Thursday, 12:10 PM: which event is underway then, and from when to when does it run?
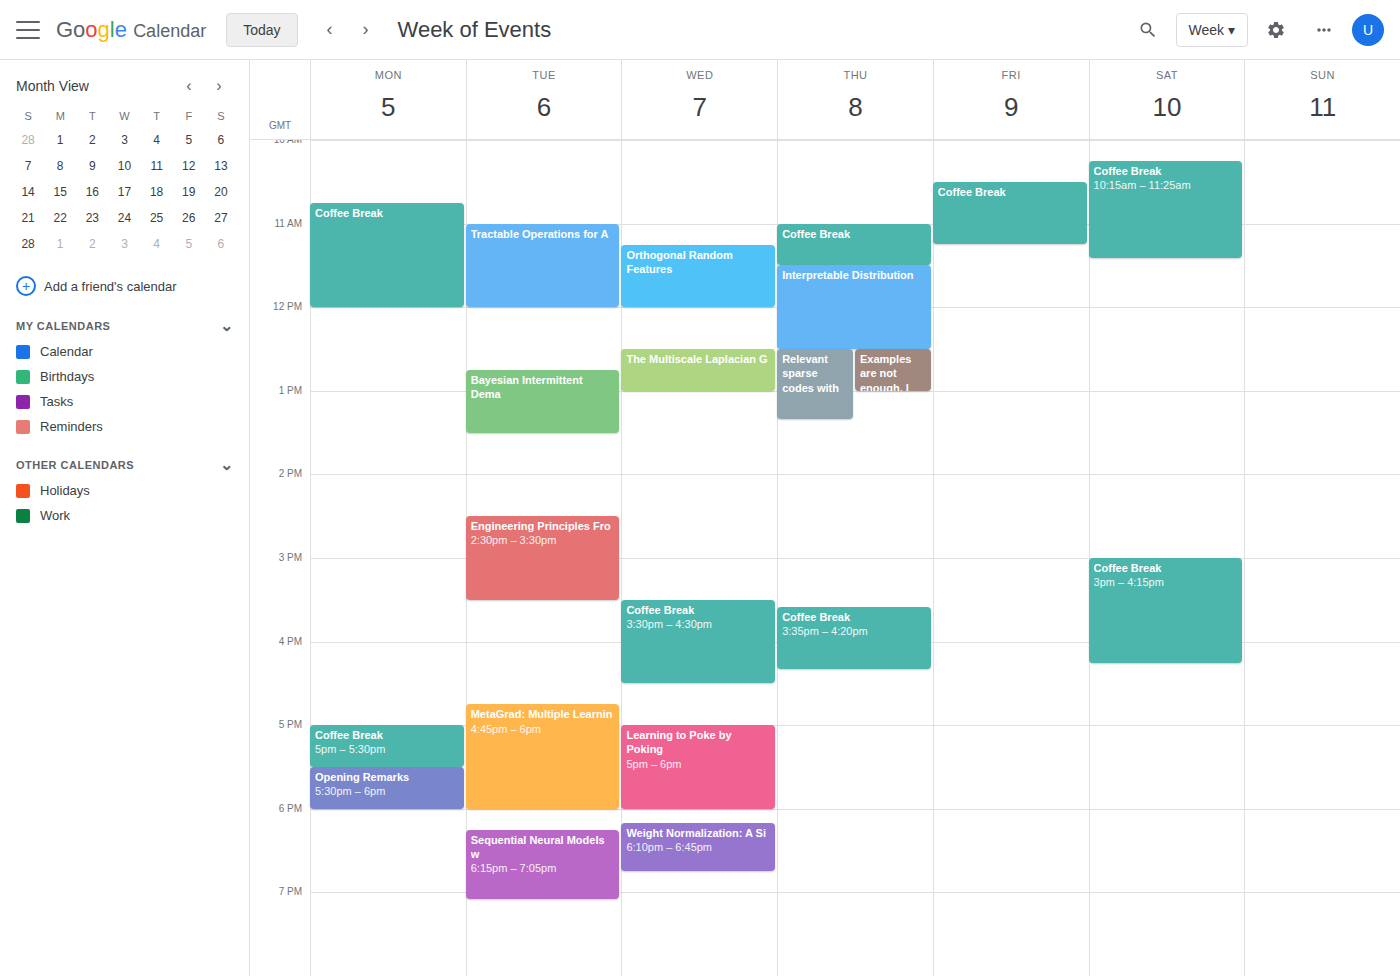
"Interpretable Distribution", 11:30 AM to 12:30 PM